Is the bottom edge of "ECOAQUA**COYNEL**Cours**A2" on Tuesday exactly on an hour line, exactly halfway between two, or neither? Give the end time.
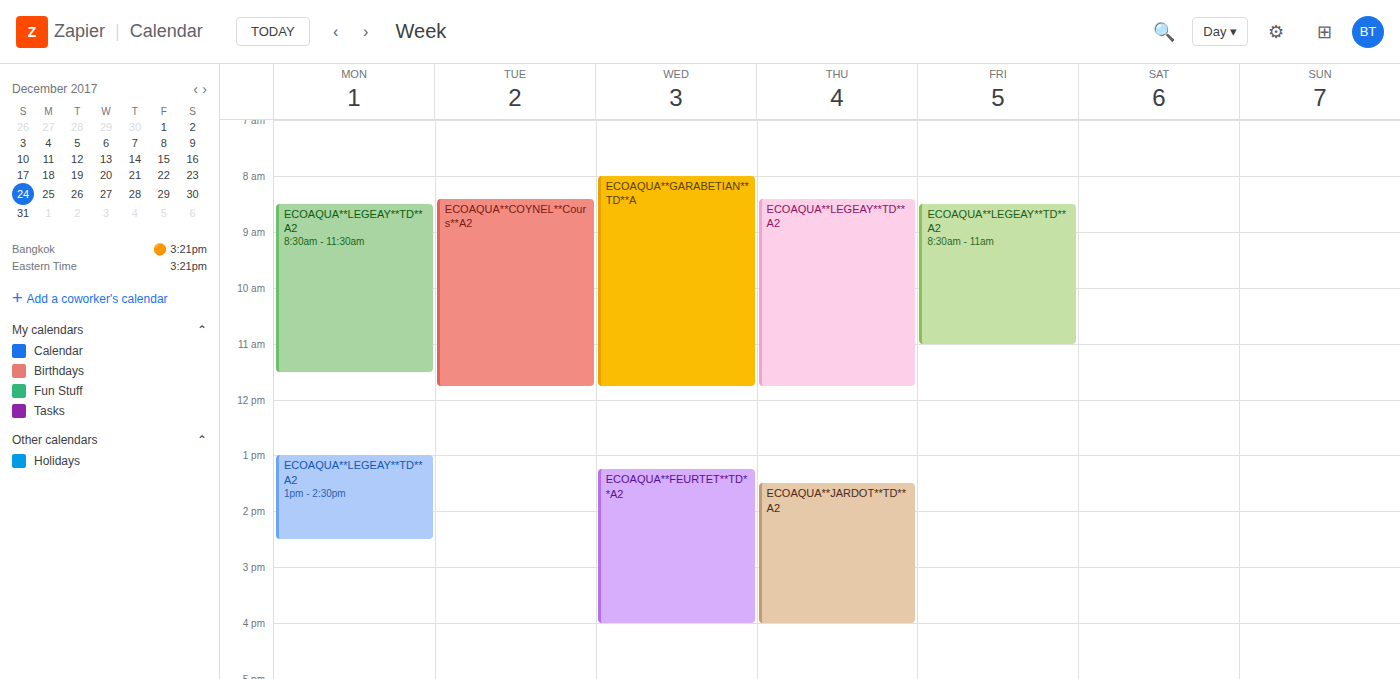
11:45 AM -- neither: three quarters of the way from the 11 AM line to the 12 PM line.